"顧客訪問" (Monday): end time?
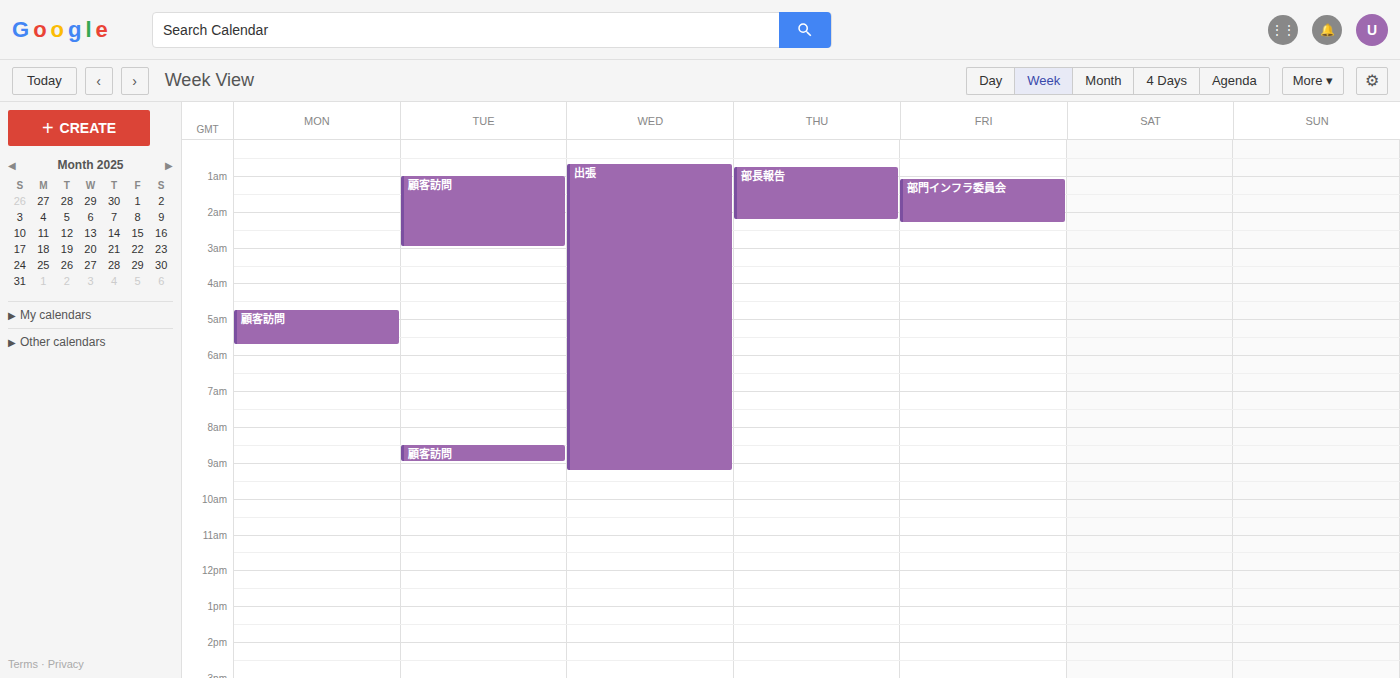
5:45 AM